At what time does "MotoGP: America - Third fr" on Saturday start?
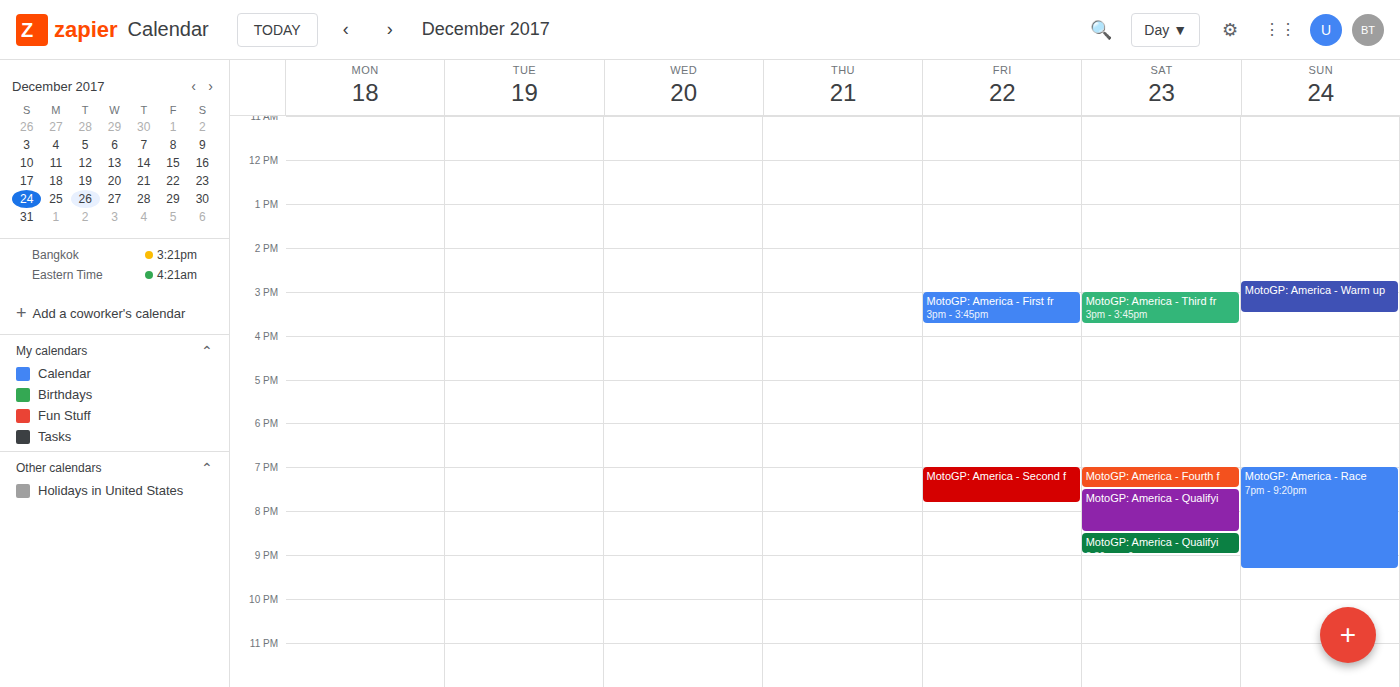
3:00 PM